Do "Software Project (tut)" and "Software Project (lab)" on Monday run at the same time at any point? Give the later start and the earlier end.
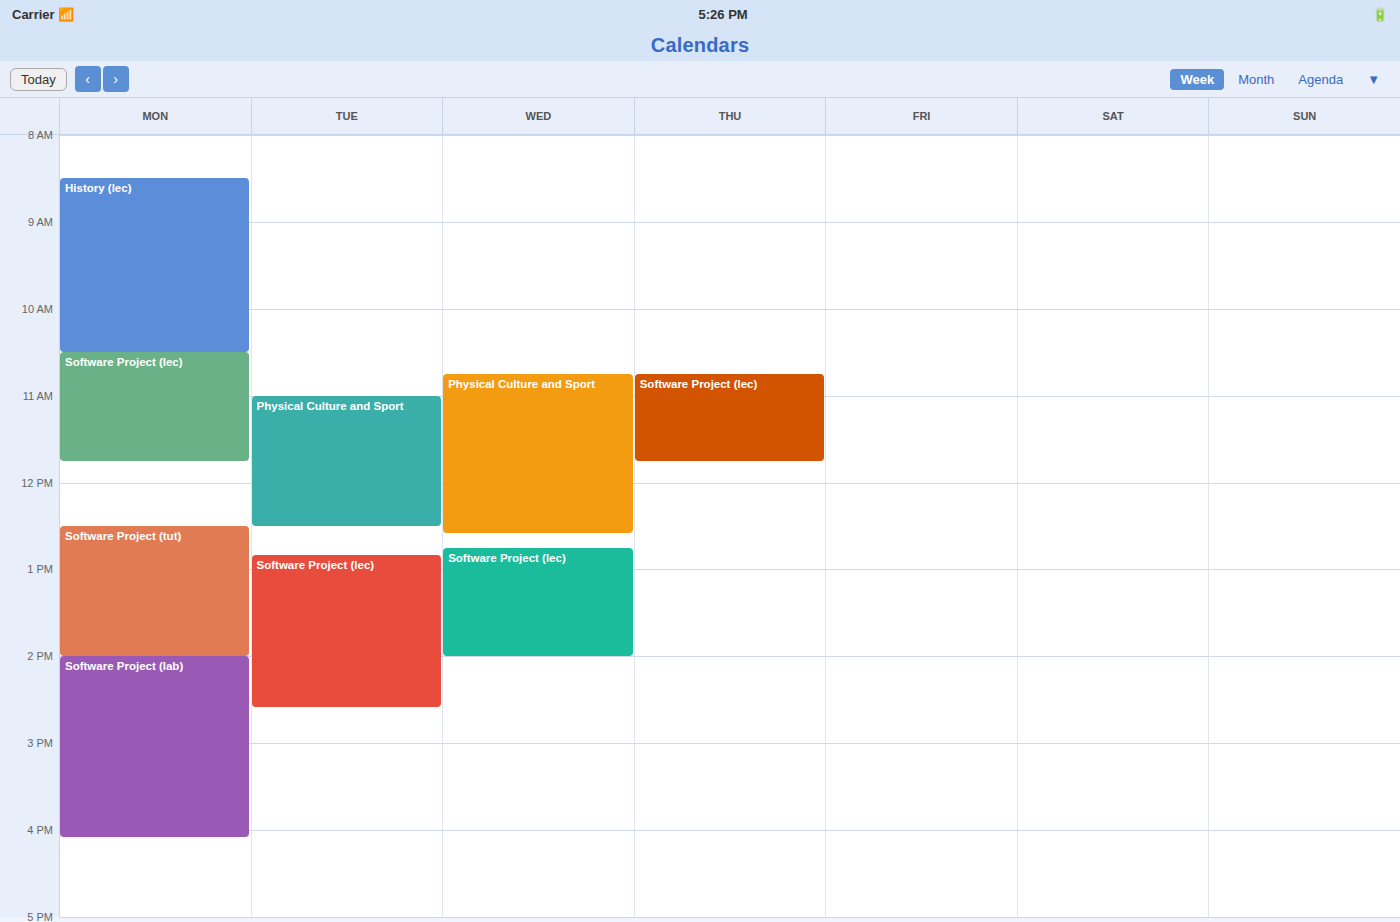
"Software Project (tut)" ends at 2:00 PM, exactly when "Software Project (lab)" starts -- they touch but do not overlap.